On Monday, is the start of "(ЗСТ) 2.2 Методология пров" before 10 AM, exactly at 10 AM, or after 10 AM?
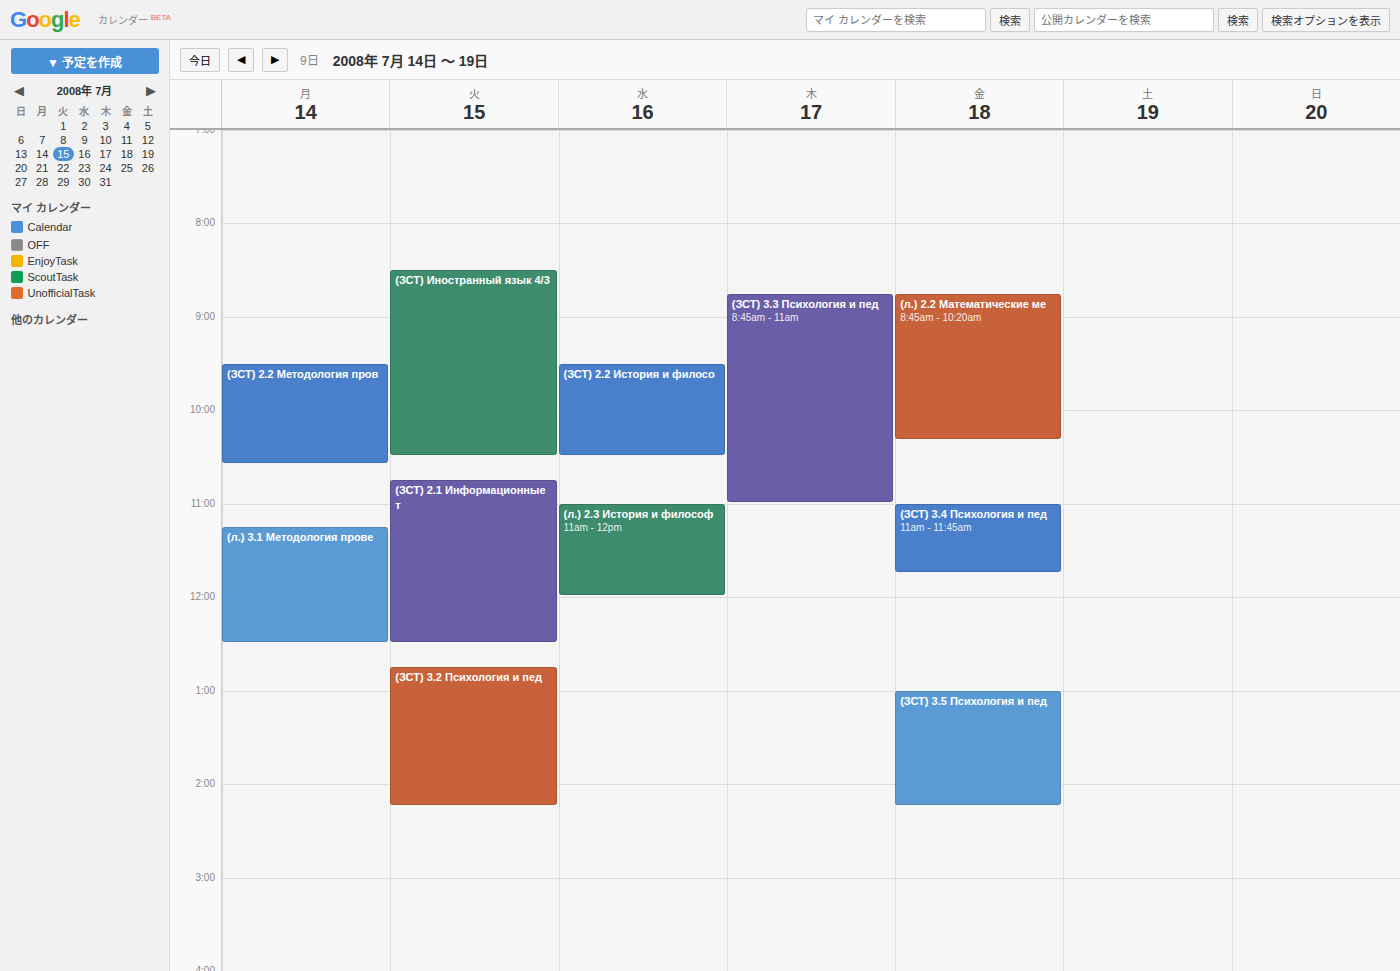
9:30 AM -- before 10 AM, 30 minutes above the 10 AM line.